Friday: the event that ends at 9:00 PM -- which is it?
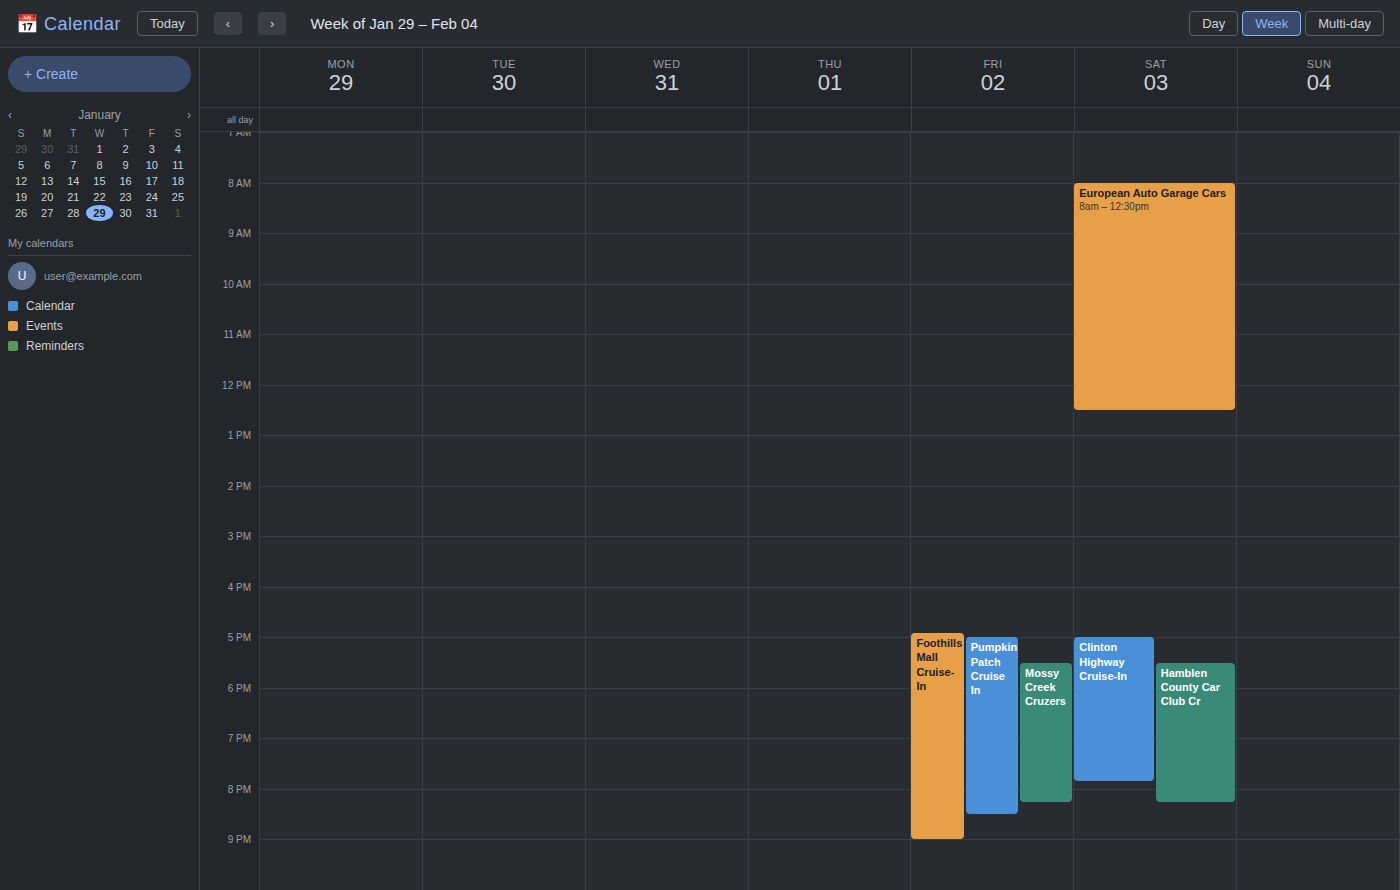
"Foothills Mall Cruise-In"